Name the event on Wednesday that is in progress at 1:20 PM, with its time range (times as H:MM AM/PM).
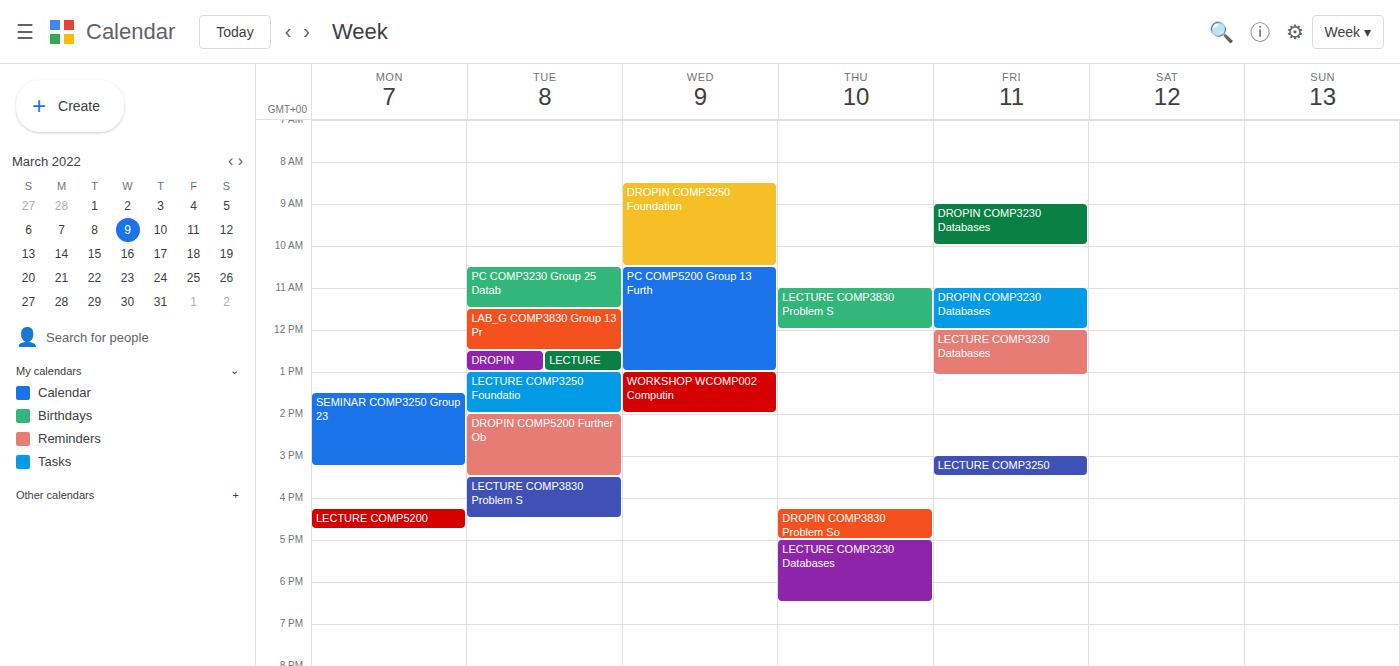
"WORKSHOP WCOMP002 Computin", 1:00 PM to 2:00 PM